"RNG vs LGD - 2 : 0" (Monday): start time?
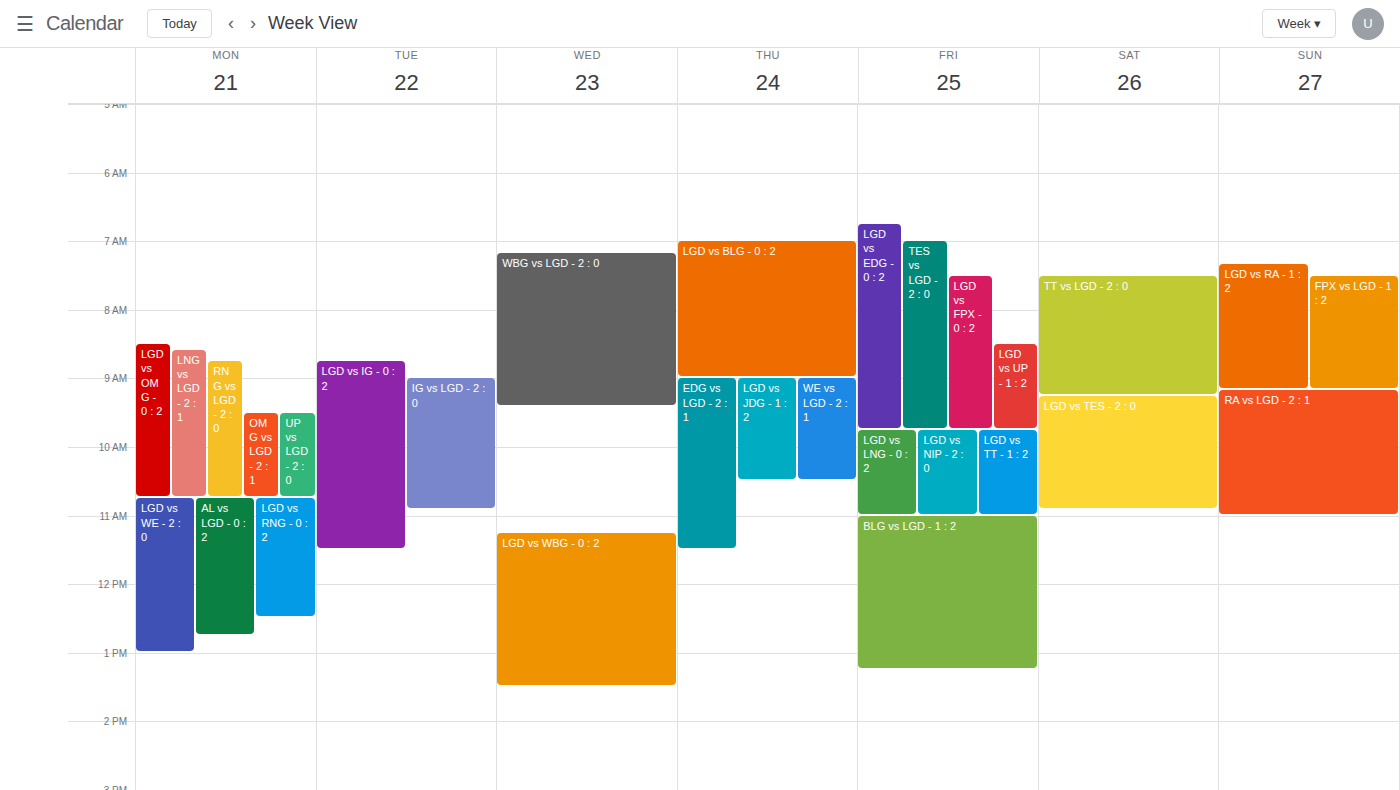
8:45 AM